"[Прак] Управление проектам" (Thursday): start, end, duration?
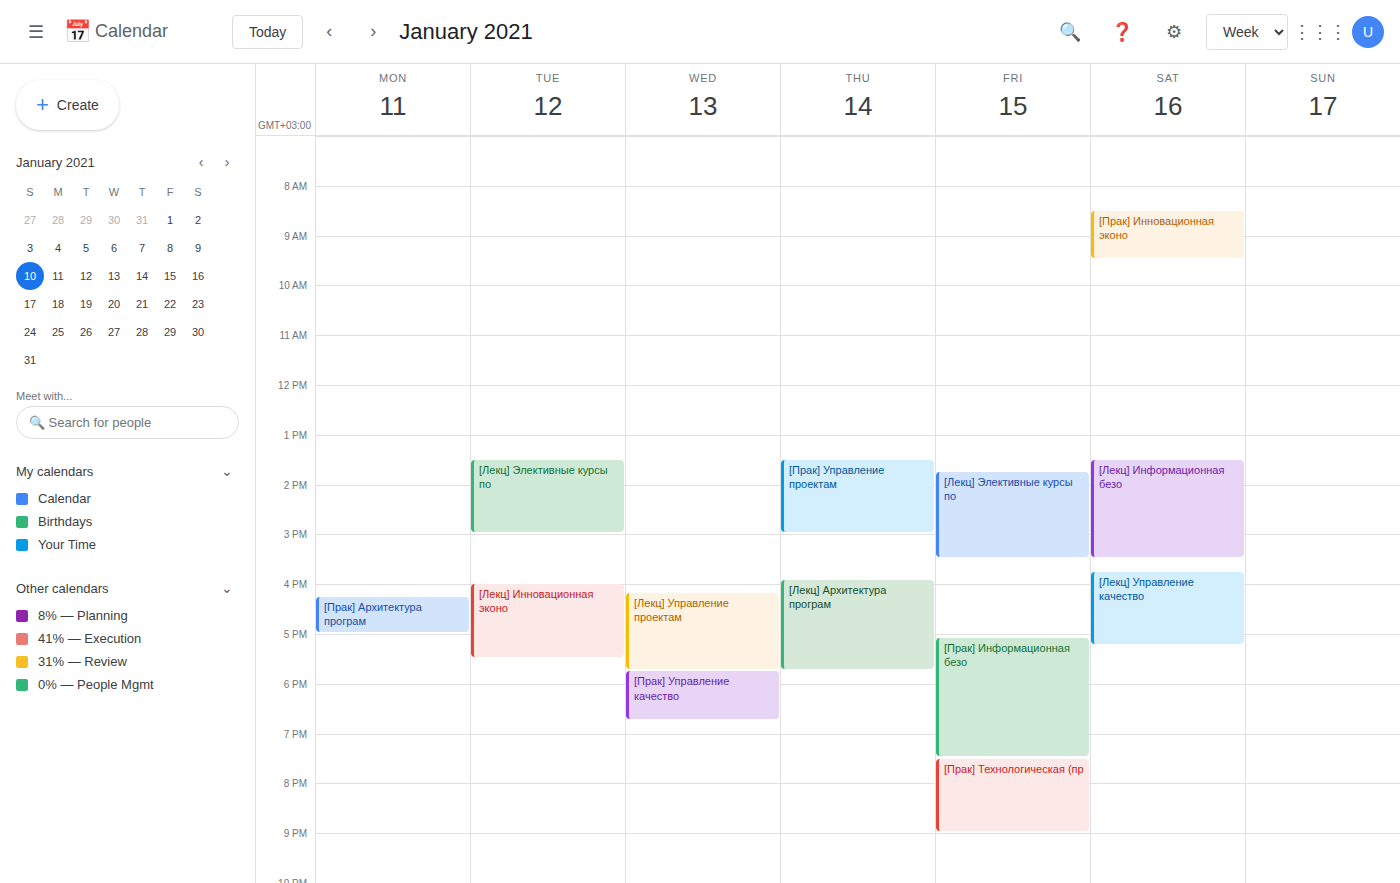
1:30 PM to 3:00 PM, 1 hour 30 minutes